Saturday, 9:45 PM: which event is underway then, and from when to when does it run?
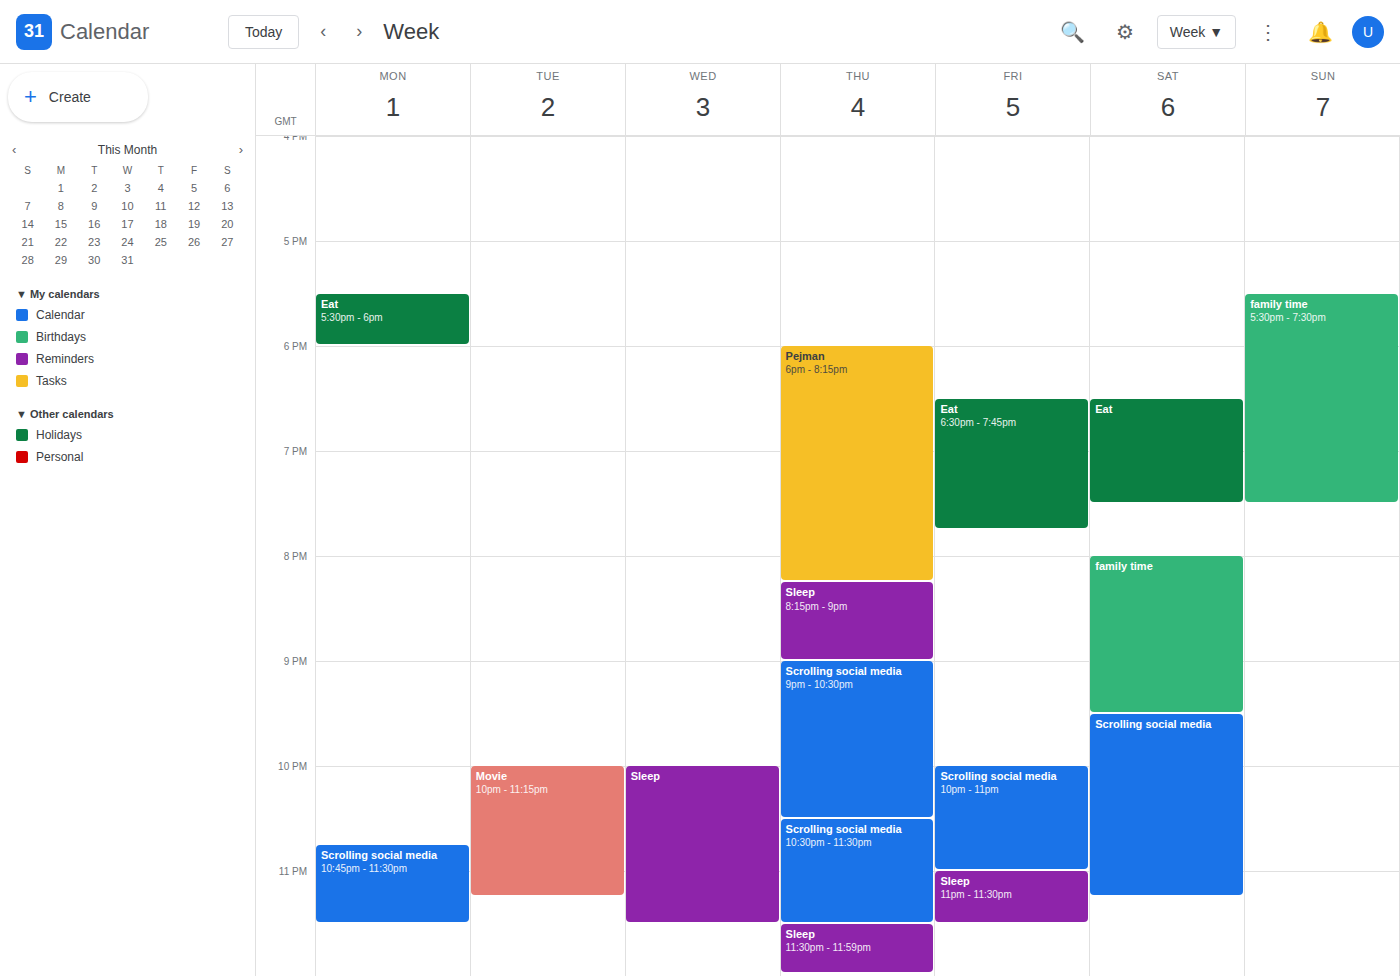
"Scrolling social media", 9:30 PM to 11:15 PM